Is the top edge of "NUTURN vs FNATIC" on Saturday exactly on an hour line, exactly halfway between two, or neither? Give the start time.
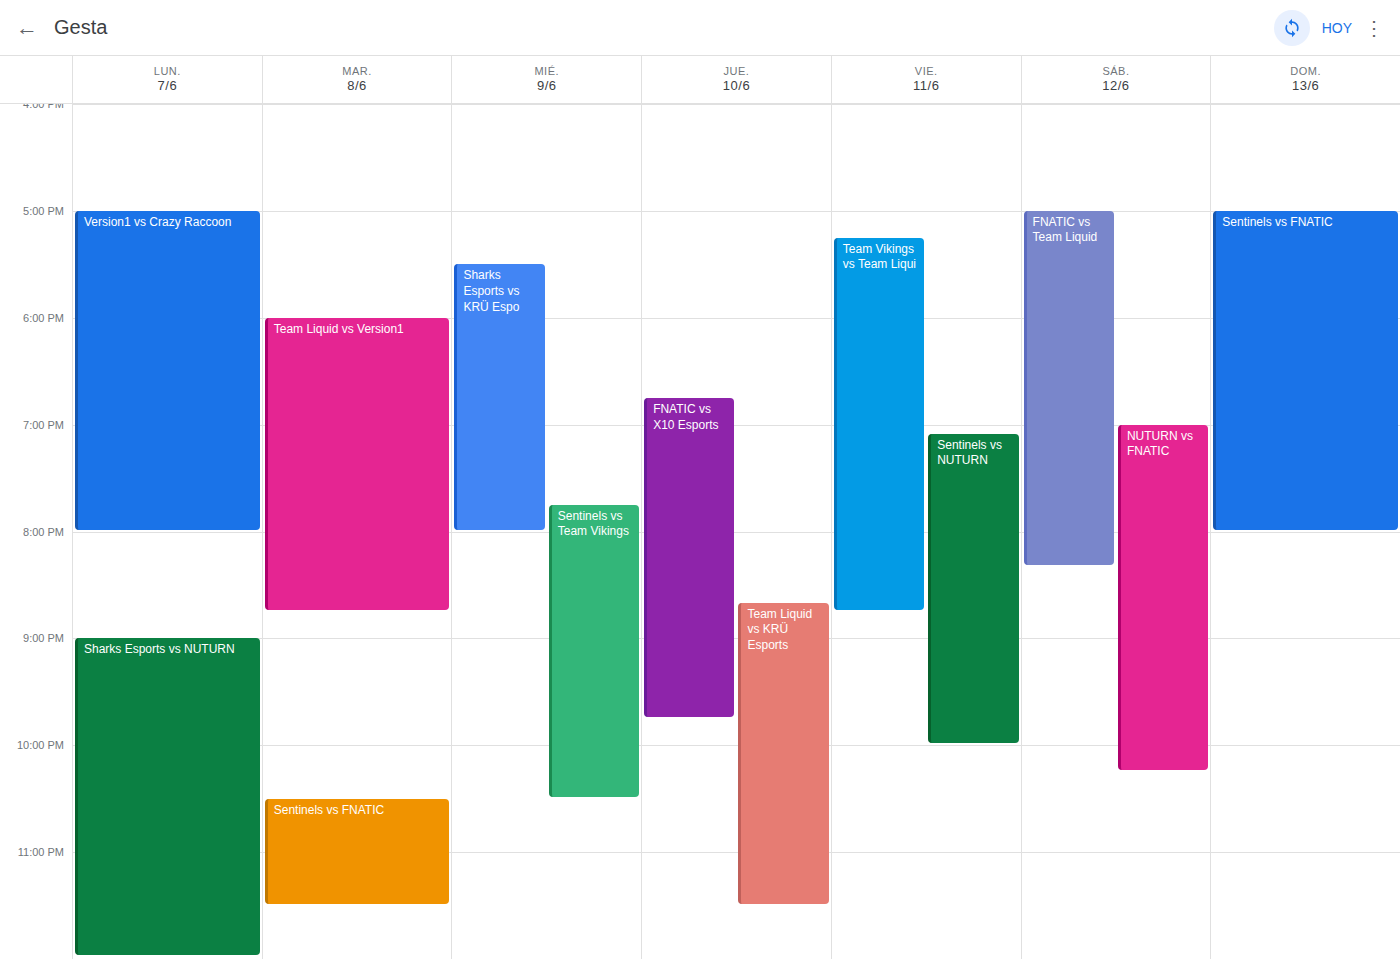
7:00 PM -- exactly on the 7 PM line.